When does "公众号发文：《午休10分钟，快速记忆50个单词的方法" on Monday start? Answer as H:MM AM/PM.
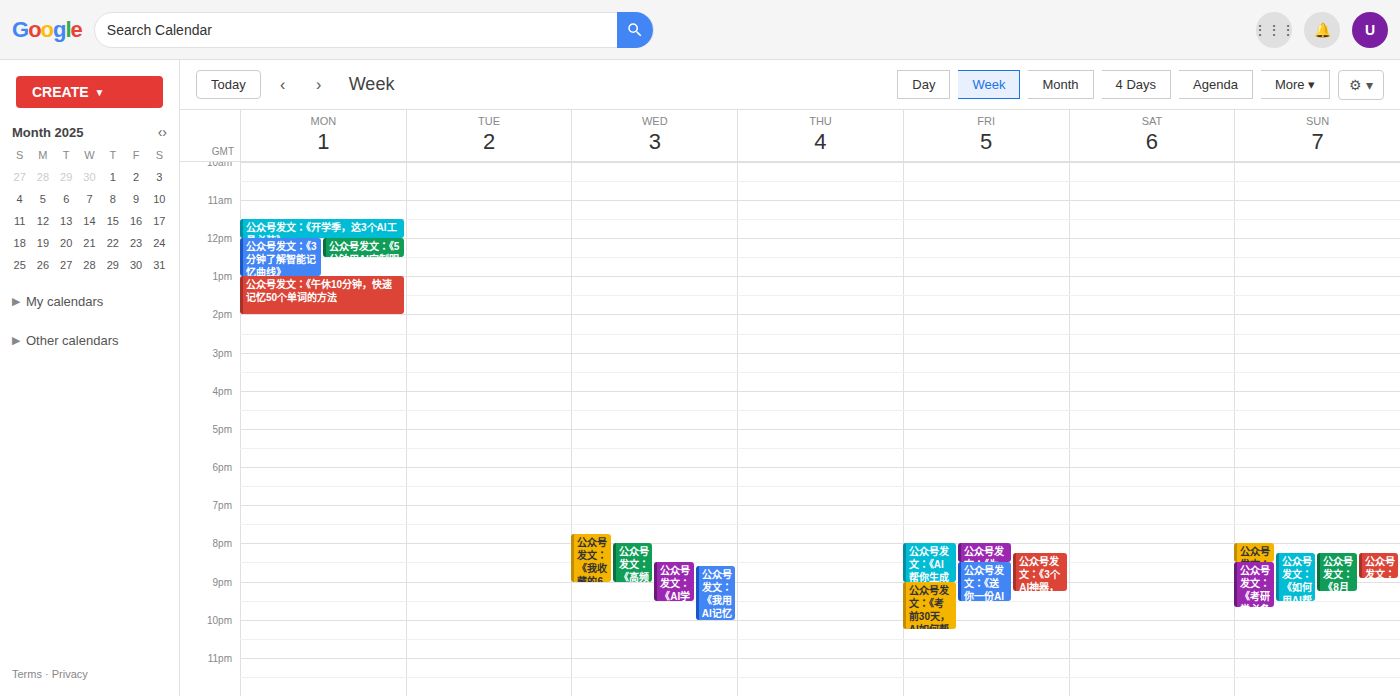
1:00 PM